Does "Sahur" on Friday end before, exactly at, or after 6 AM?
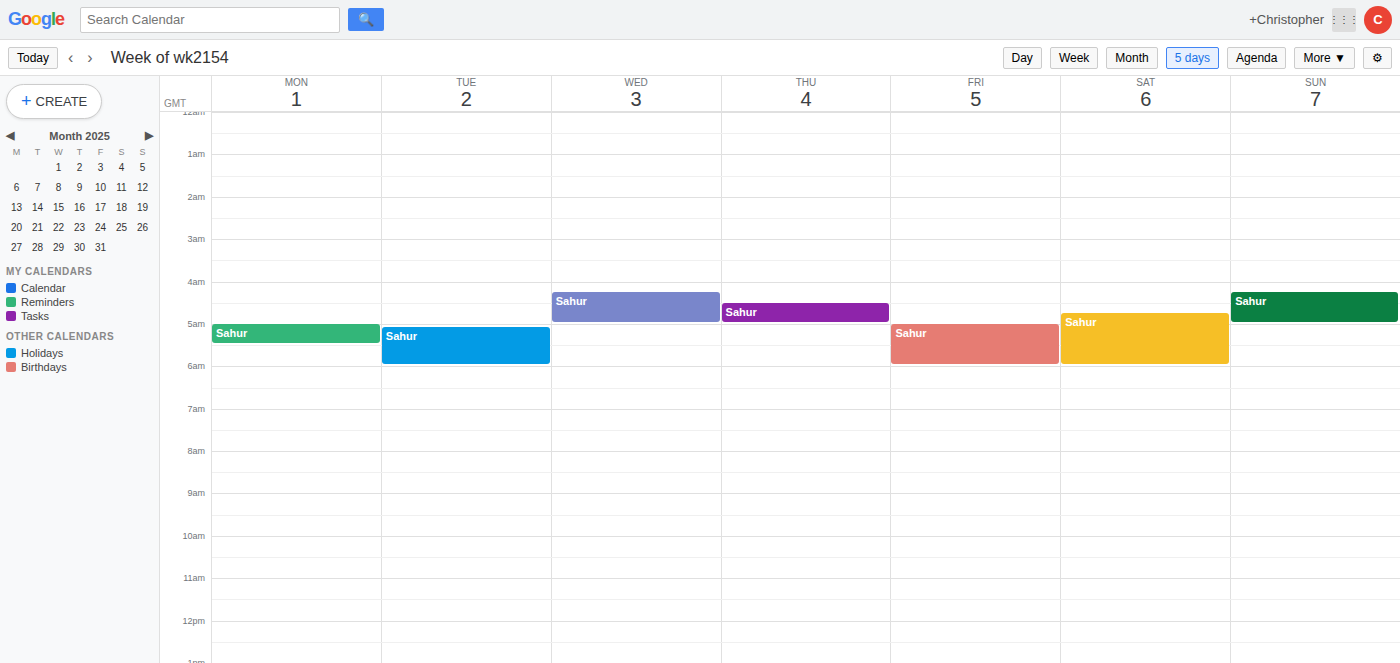
6:00 AM -- exactly at 6 AM, on the 6 AM line.